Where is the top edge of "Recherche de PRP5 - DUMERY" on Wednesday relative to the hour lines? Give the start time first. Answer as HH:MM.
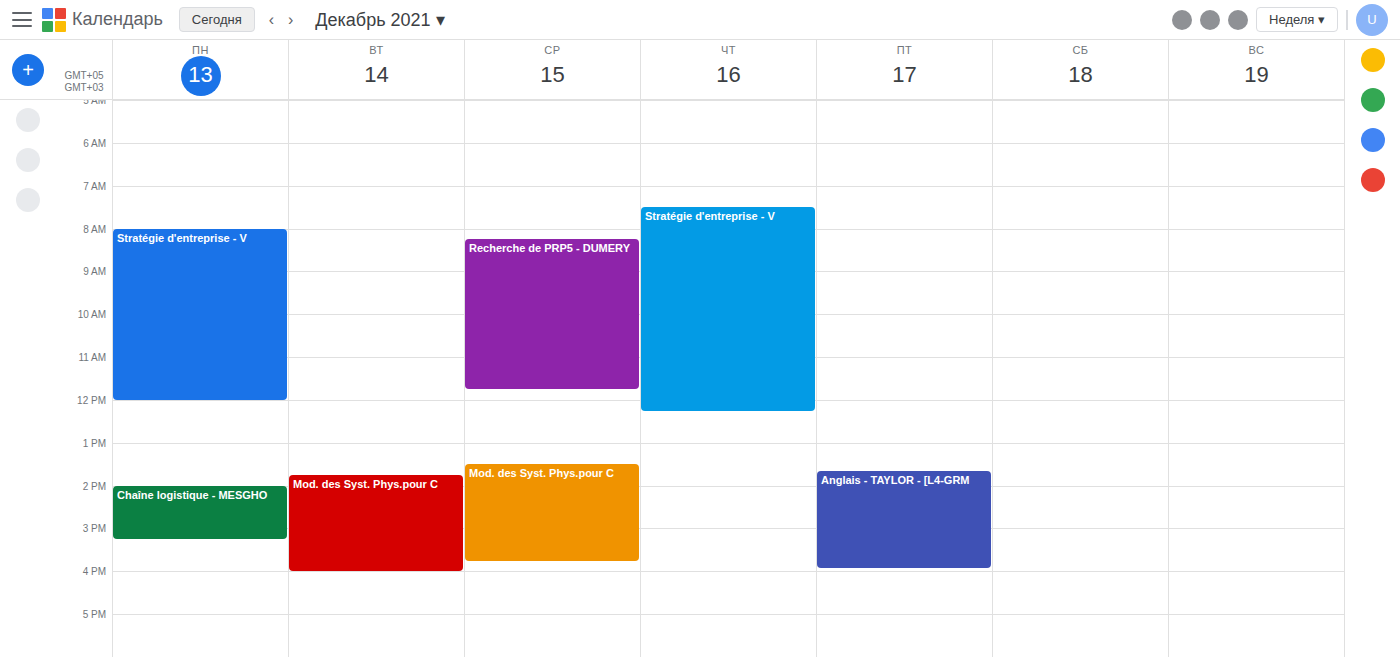
08:15 -- neither: a quarter of the way from the 08:00 line to the 09:00 line.